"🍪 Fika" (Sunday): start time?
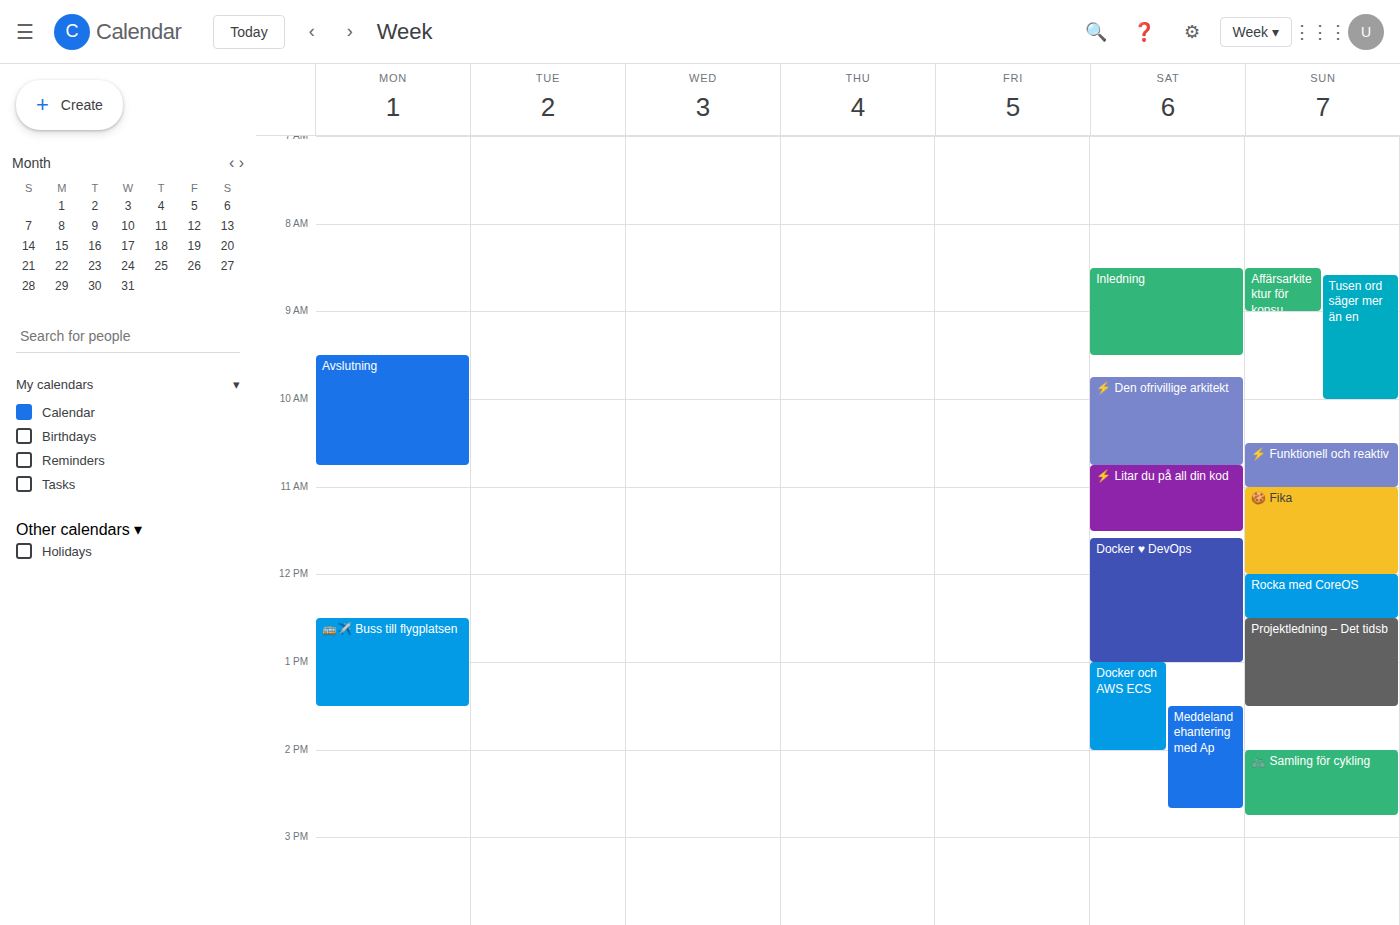
11:00 AM